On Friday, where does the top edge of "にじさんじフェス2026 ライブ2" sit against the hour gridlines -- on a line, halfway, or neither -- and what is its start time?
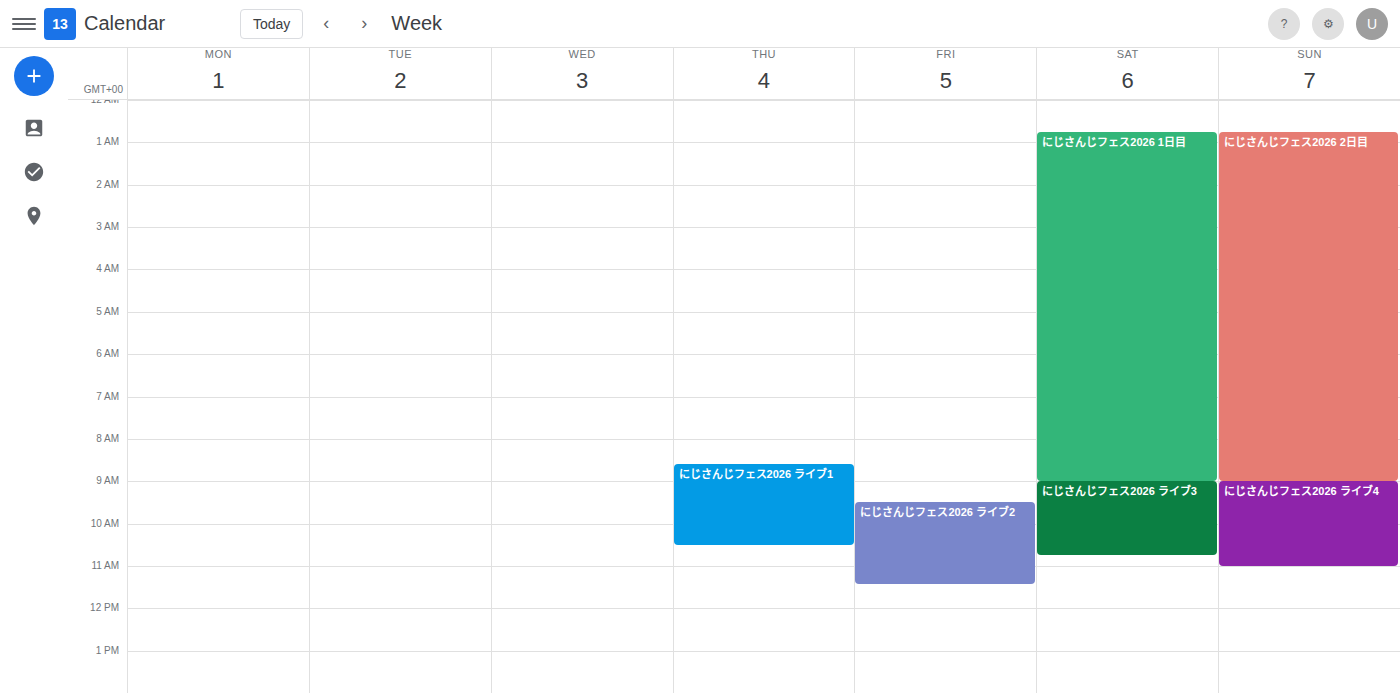
9:30 AM -- halfway between the 9 AM and 10 AM lines.